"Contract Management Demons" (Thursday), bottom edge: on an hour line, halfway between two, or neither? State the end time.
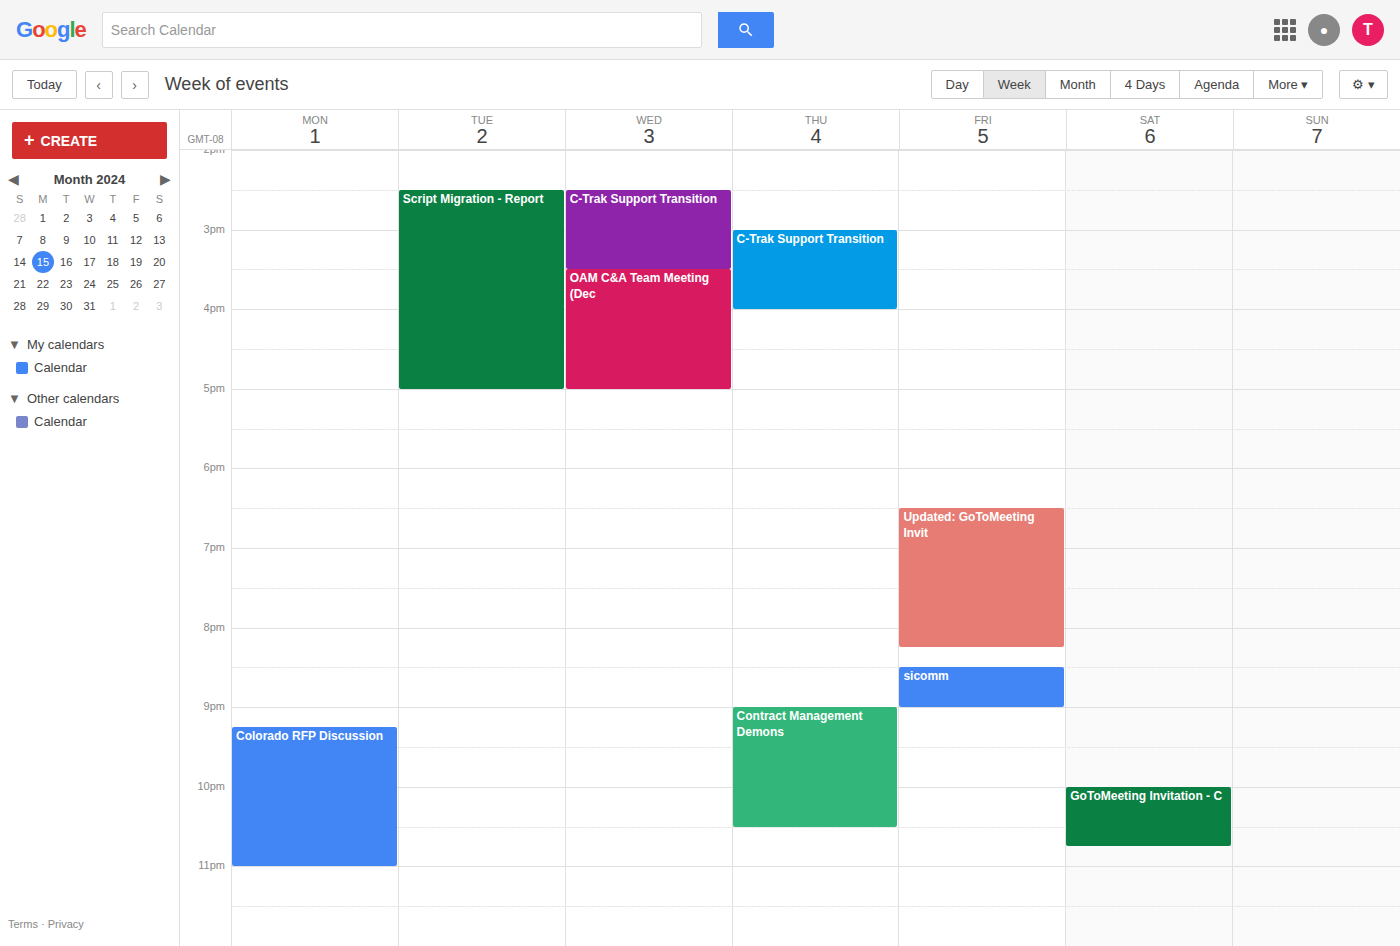
10:30 PM -- halfway between the 10 PM and 11 PM lines.